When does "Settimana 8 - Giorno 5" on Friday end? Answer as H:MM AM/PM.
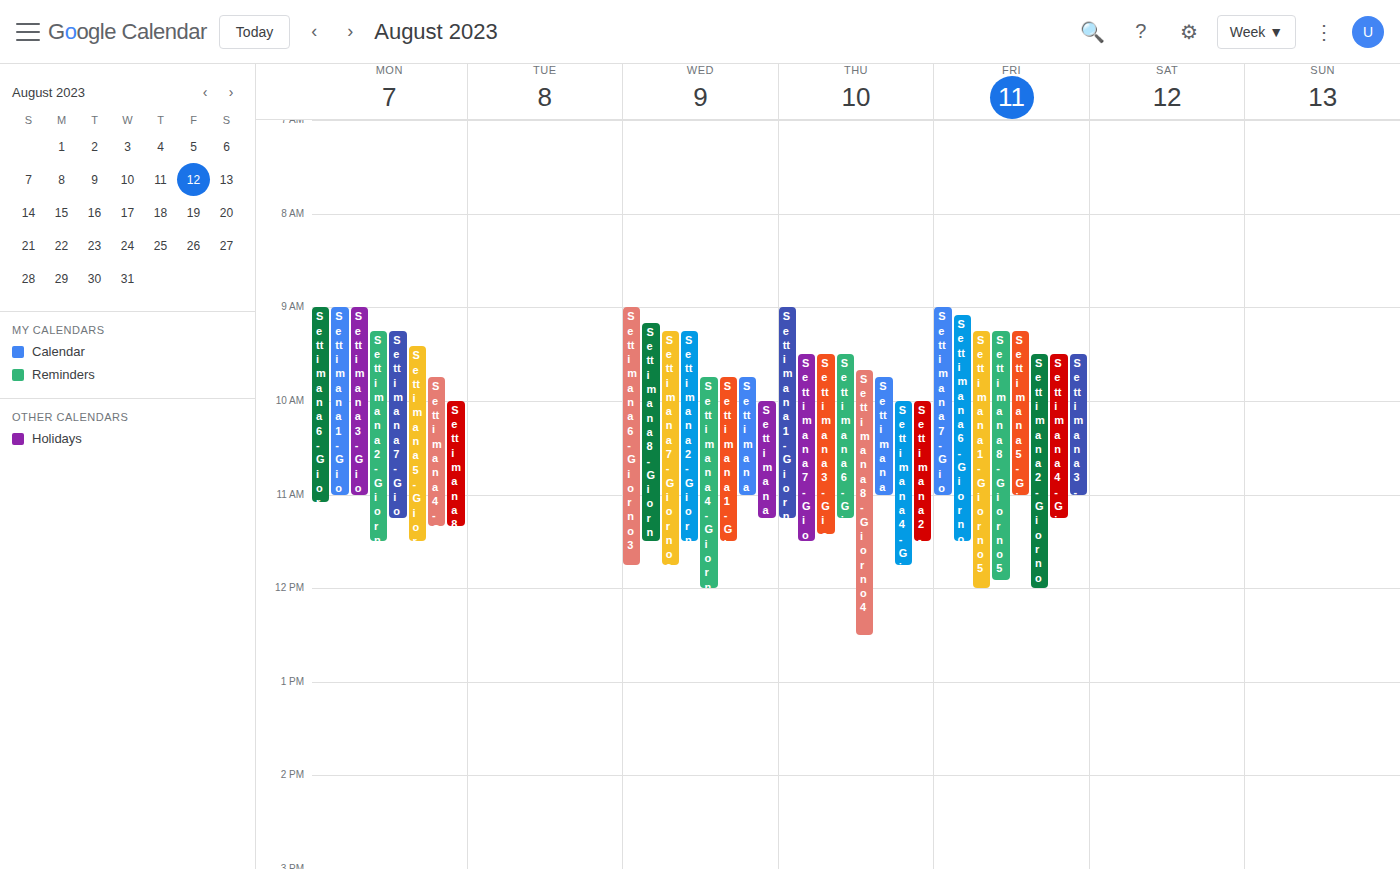
11:55 AM